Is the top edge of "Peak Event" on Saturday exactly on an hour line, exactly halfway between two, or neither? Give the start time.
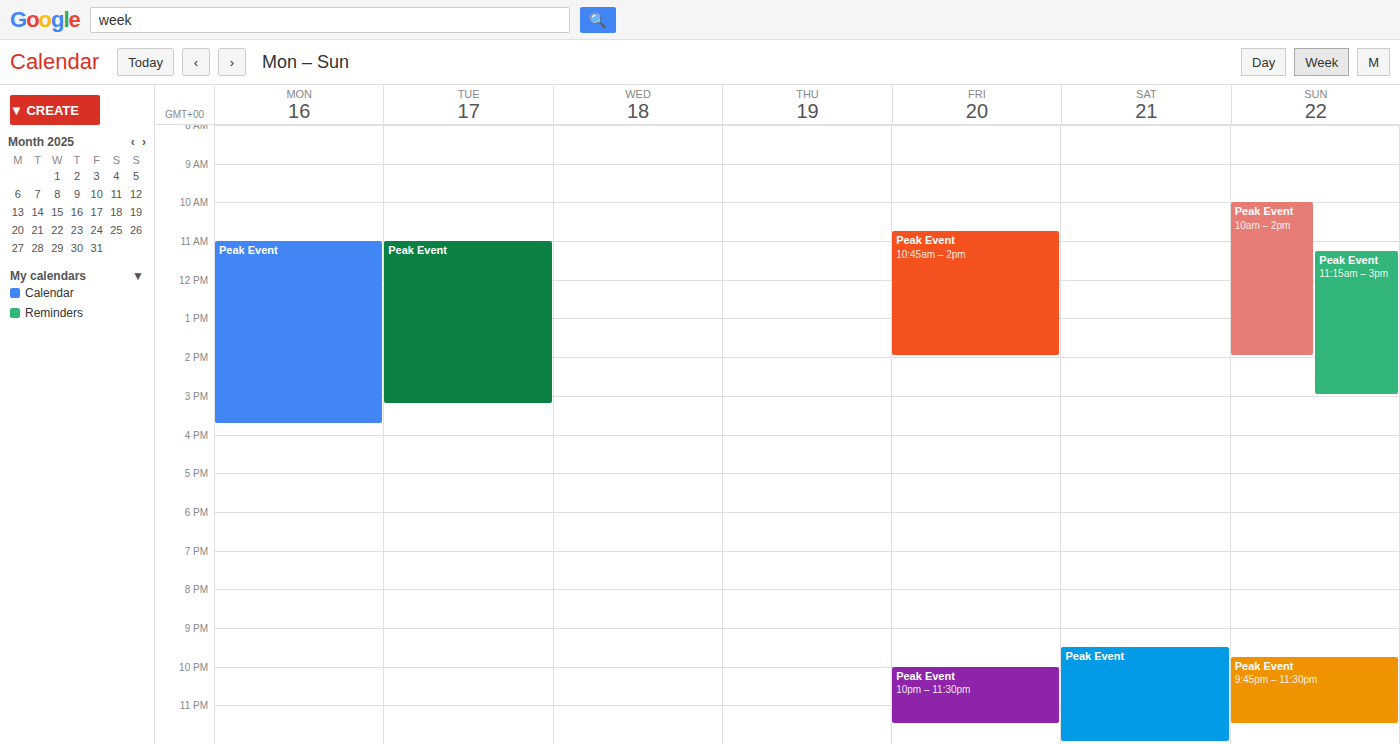
9:30 PM -- halfway between the 9 PM and 10 PM lines.